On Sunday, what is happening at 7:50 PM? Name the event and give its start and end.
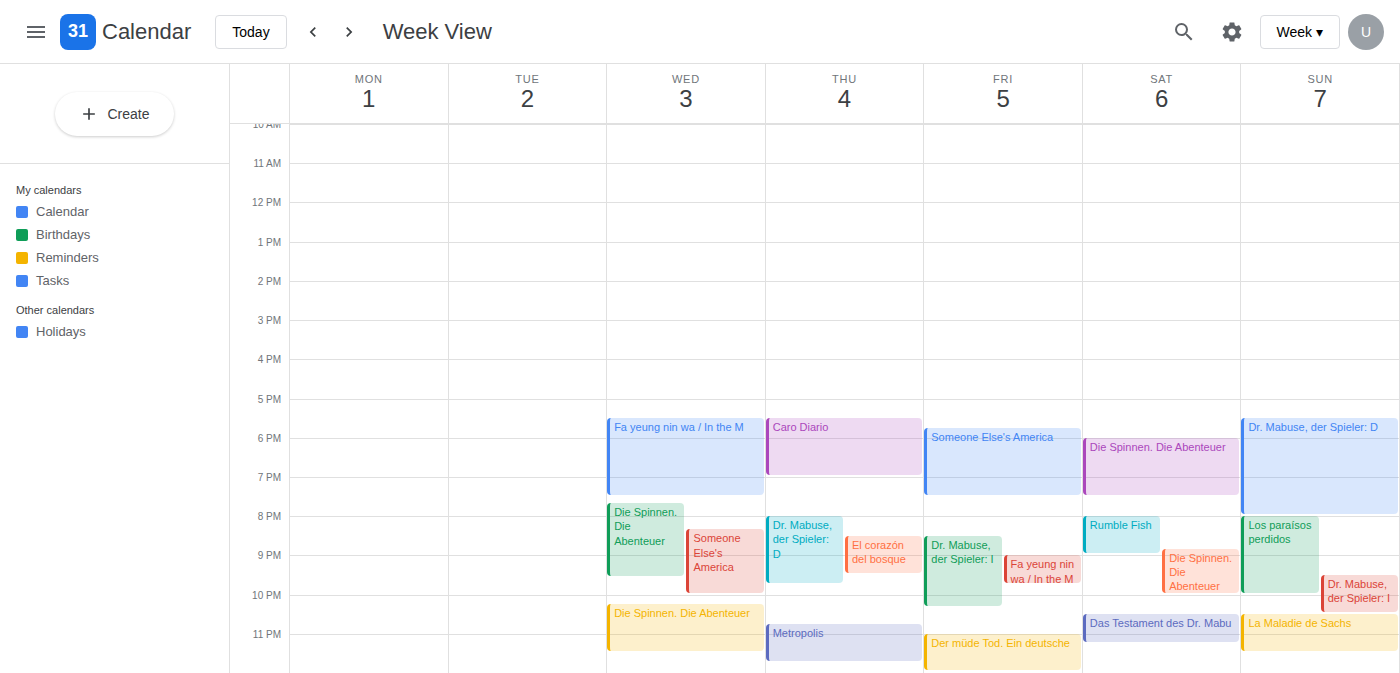
"Dr. Mabuse, der Spieler: D", 5:30 PM to 8:00 PM